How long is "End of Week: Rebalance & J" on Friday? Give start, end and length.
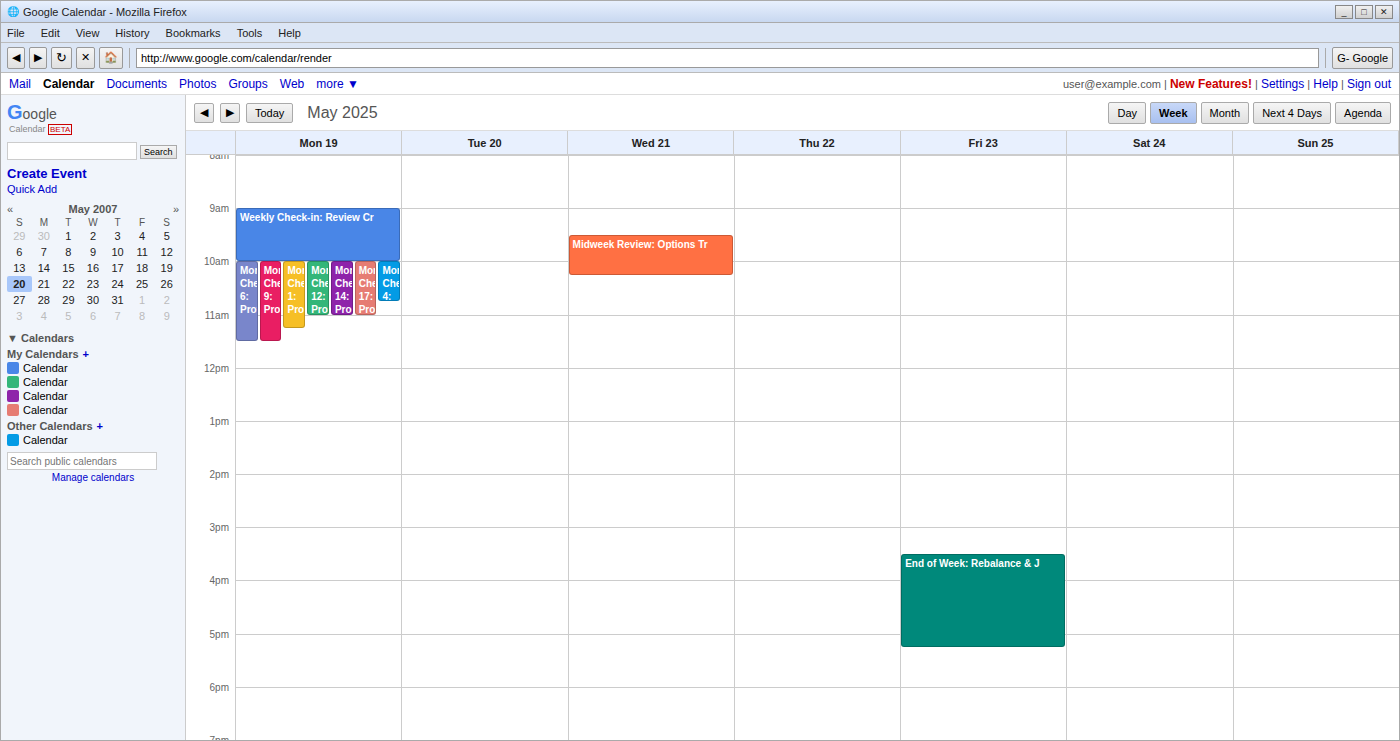
3:30 PM to 5:15 PM, 1 hour 45 minutes